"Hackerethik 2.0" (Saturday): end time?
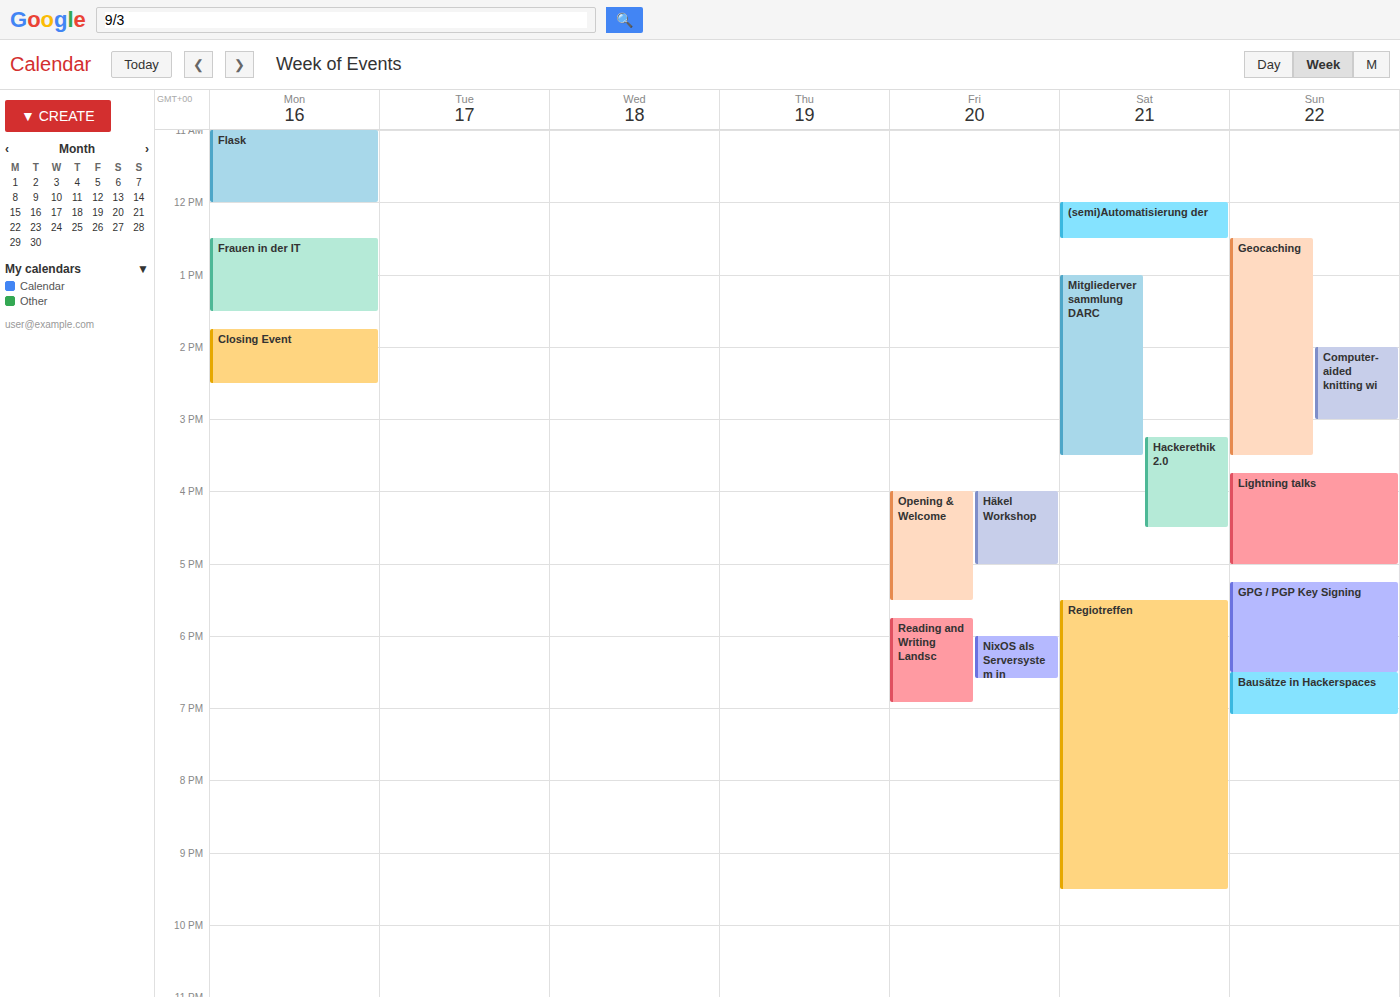
4:30 PM